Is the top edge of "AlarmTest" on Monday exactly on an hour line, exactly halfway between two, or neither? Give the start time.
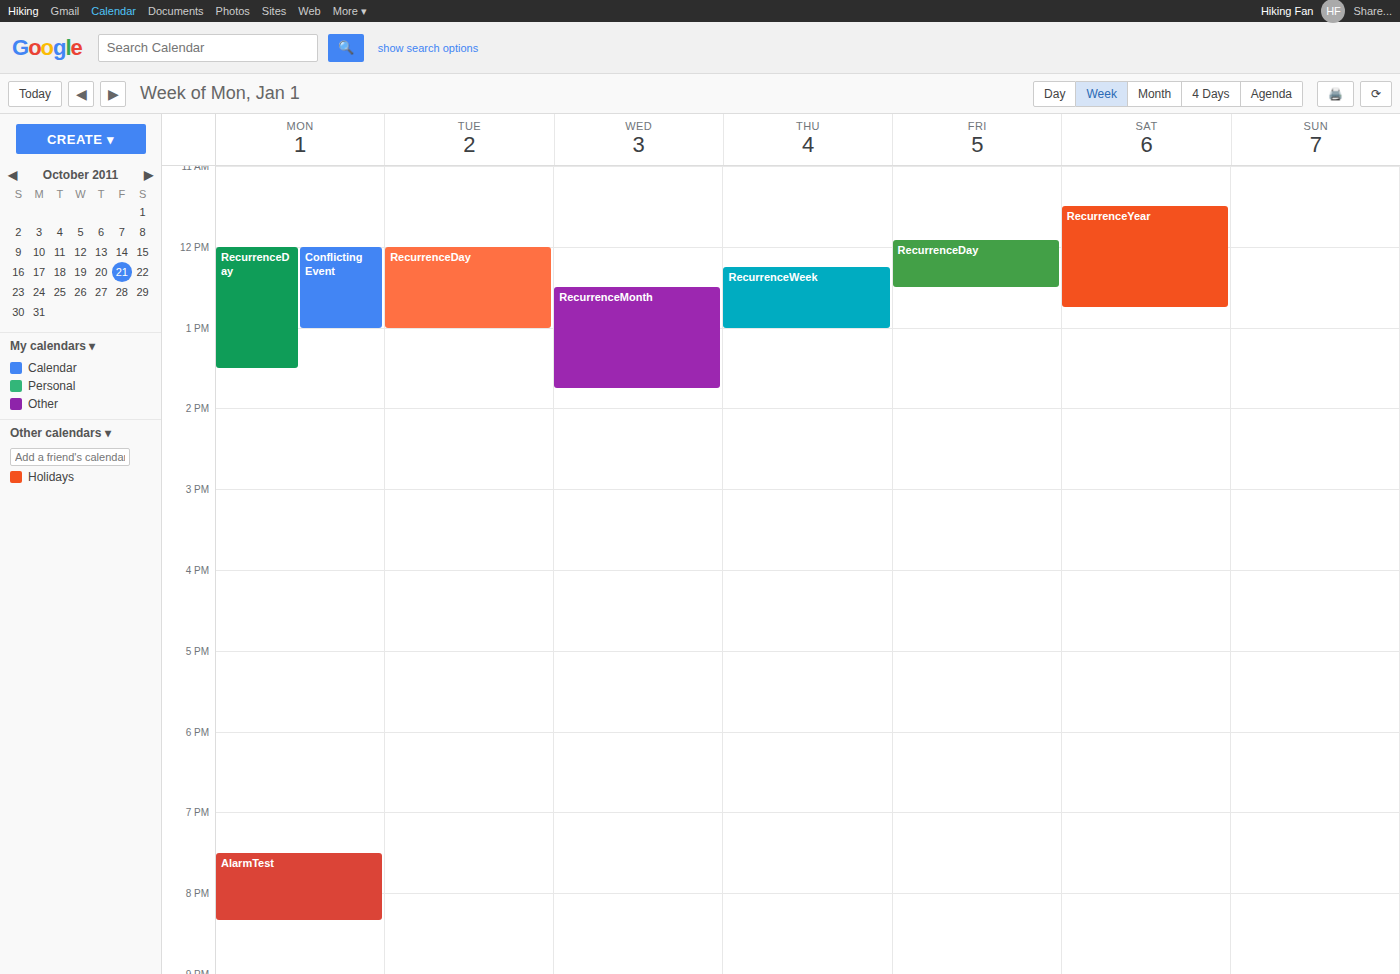
7:30 PM -- halfway between the 7 PM and 8 PM lines.